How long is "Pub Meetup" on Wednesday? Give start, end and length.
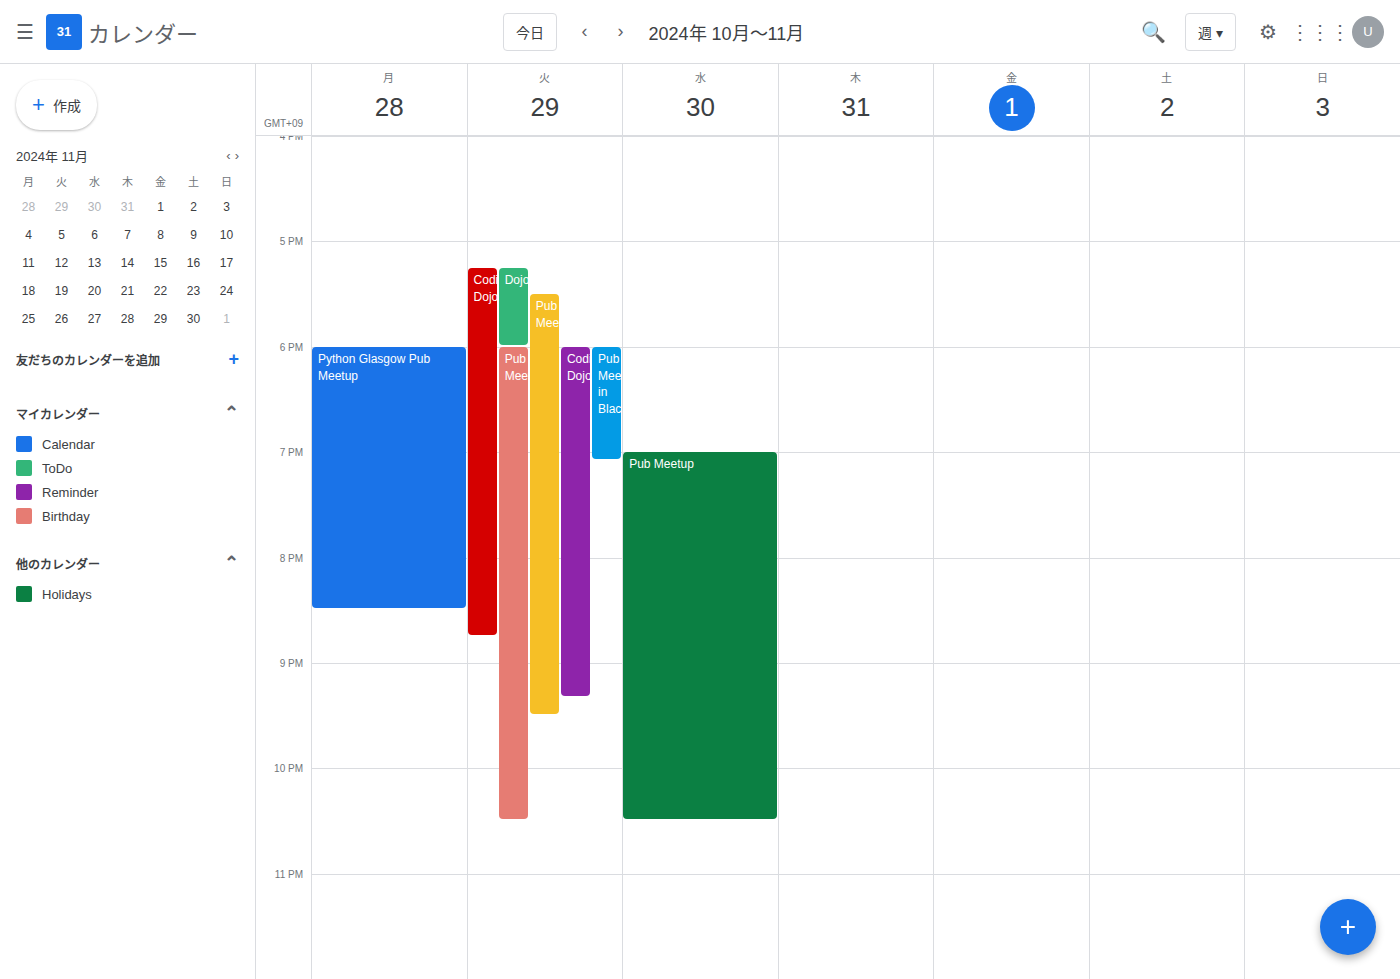
7:00 PM to 10:30 PM, 3 hours 30 minutes